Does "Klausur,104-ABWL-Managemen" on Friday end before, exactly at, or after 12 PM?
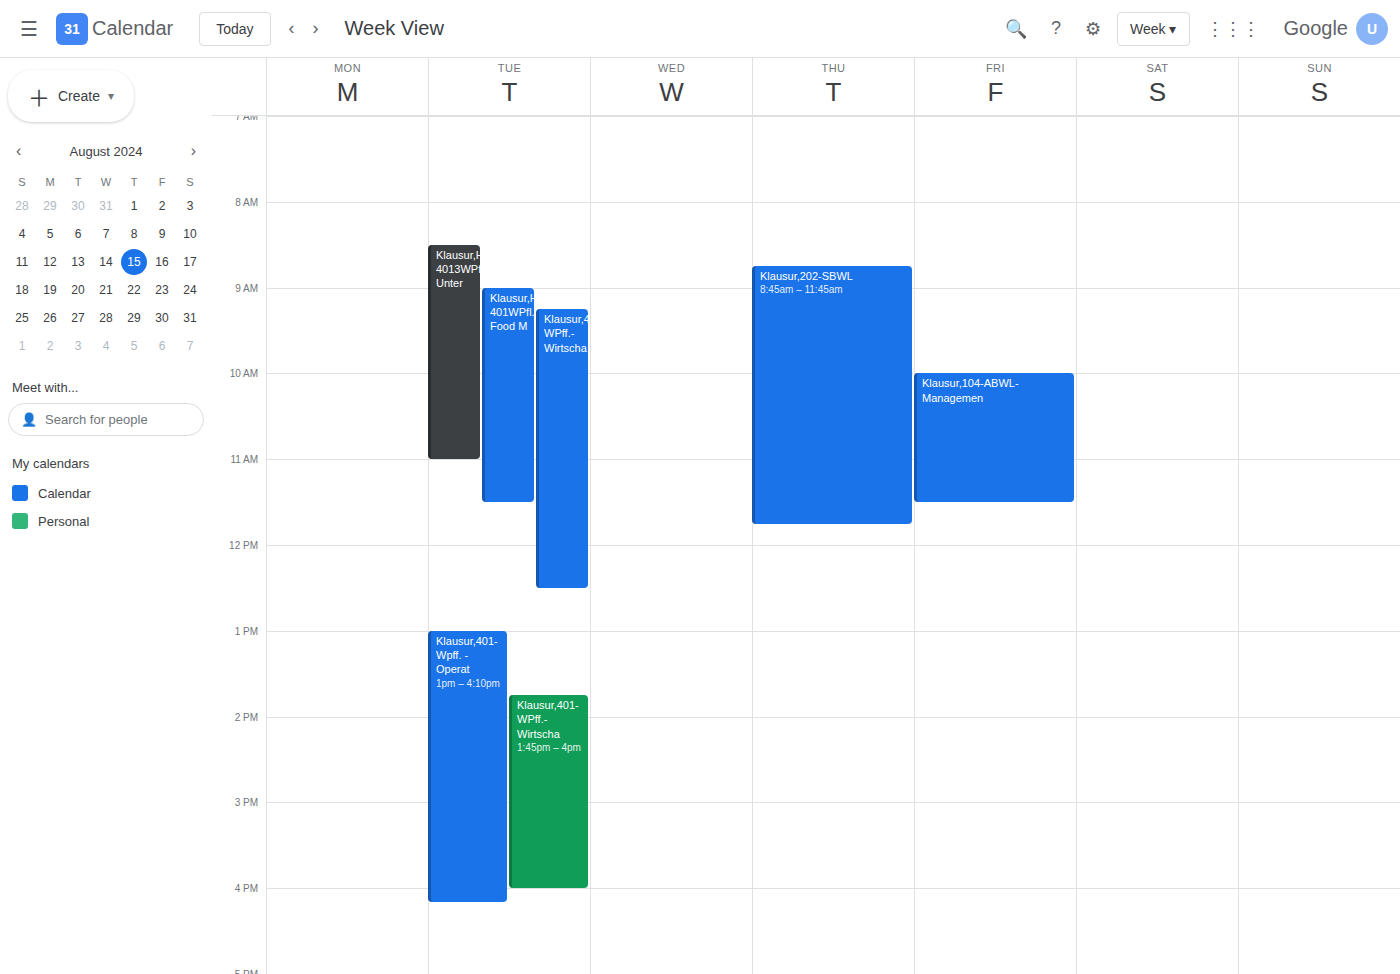
11:30 AM -- before 12 PM, 30 minutes above the 12 PM line.